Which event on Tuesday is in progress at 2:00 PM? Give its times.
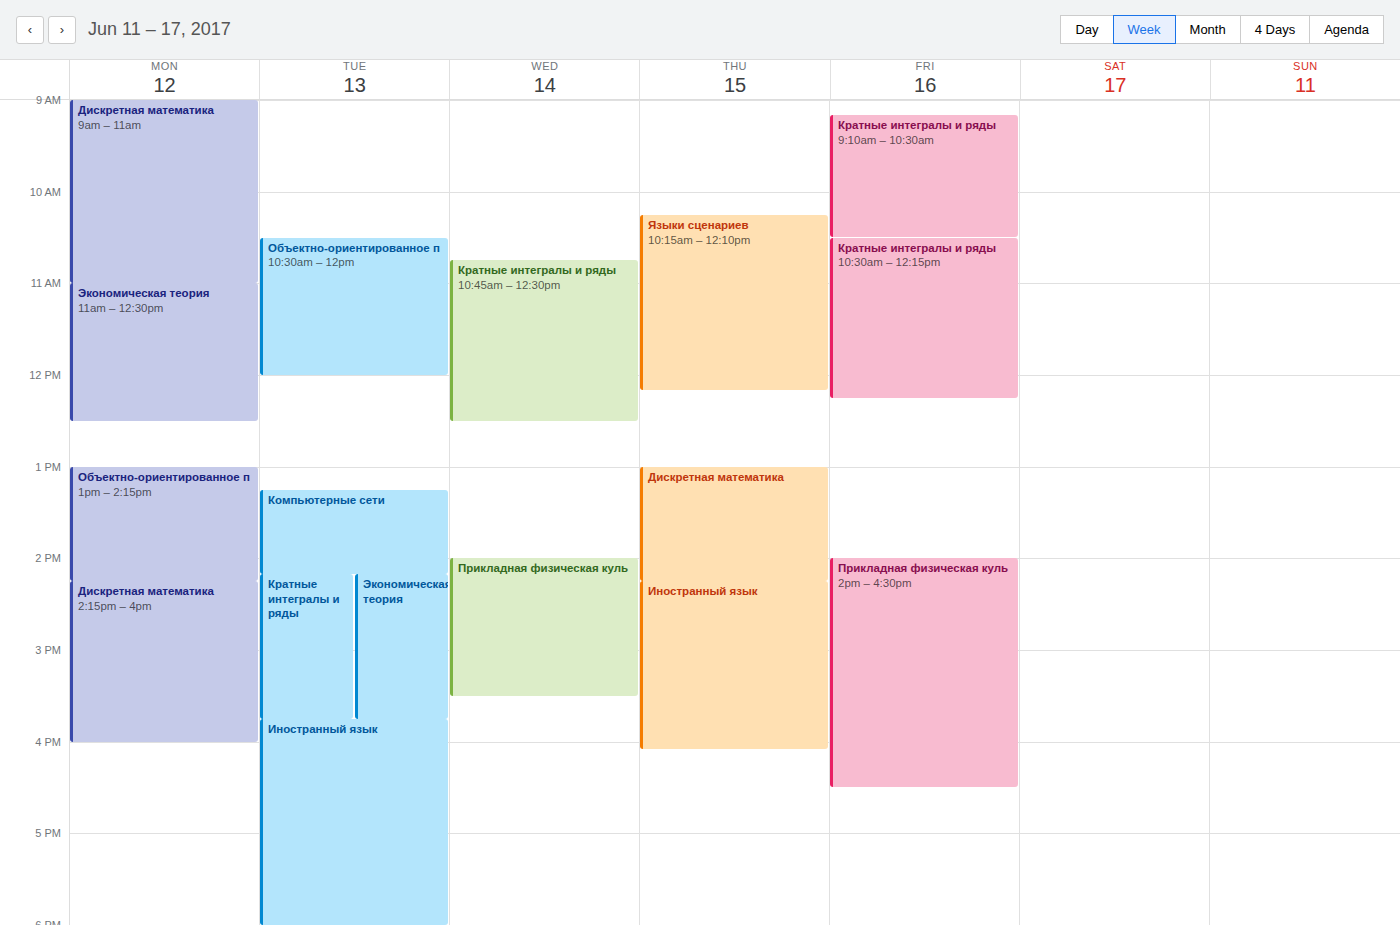
"Компьютерные сети", 1:15 PM to 2:10 PM